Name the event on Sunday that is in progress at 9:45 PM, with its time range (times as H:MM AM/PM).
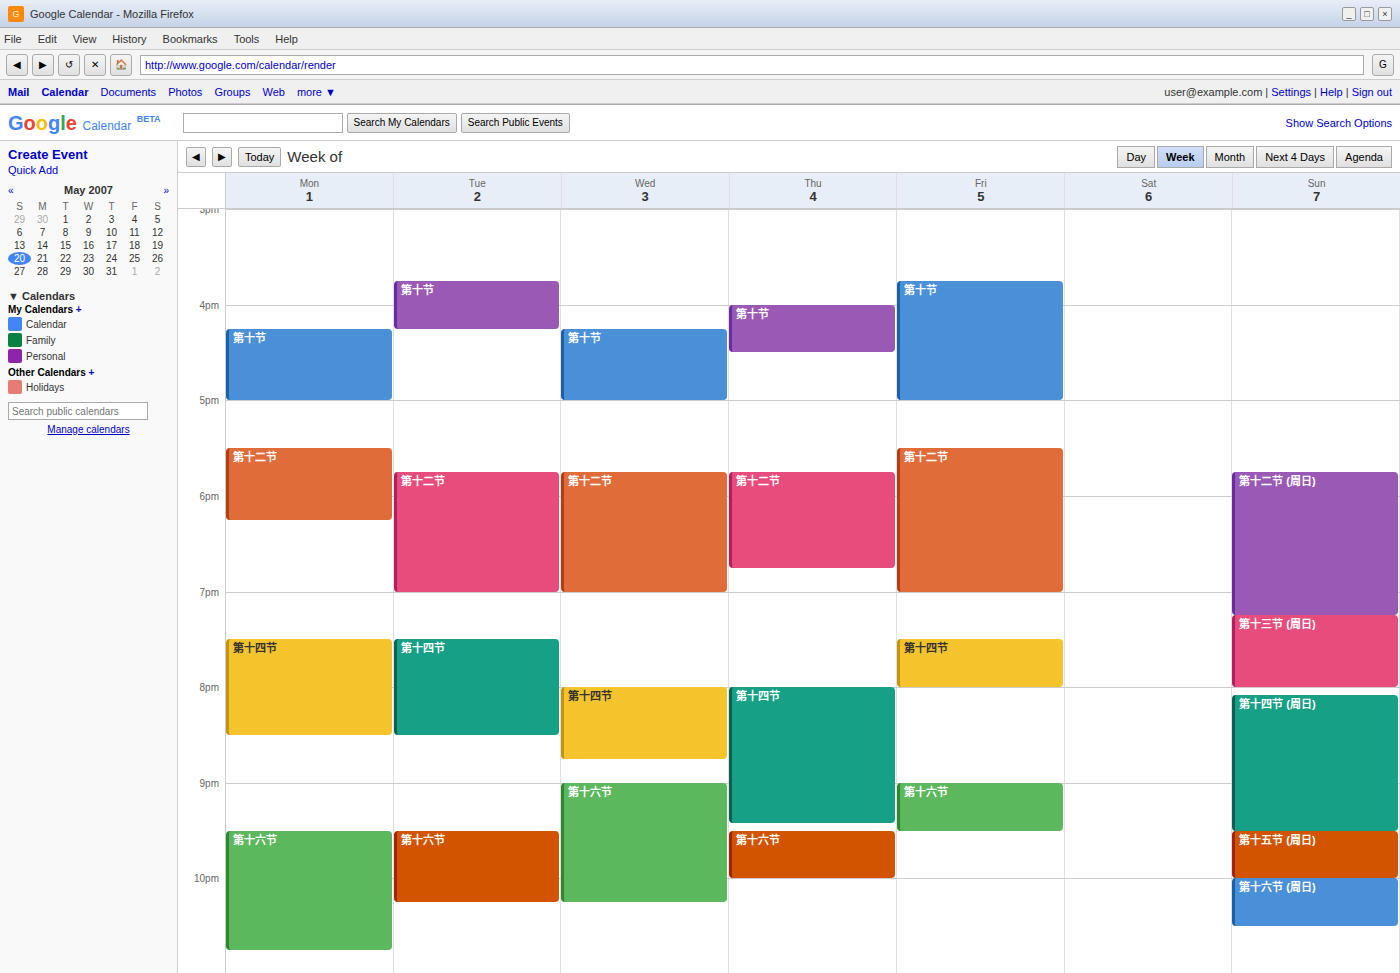
"第十五节 (周日)", 9:30 PM to 10:00 PM